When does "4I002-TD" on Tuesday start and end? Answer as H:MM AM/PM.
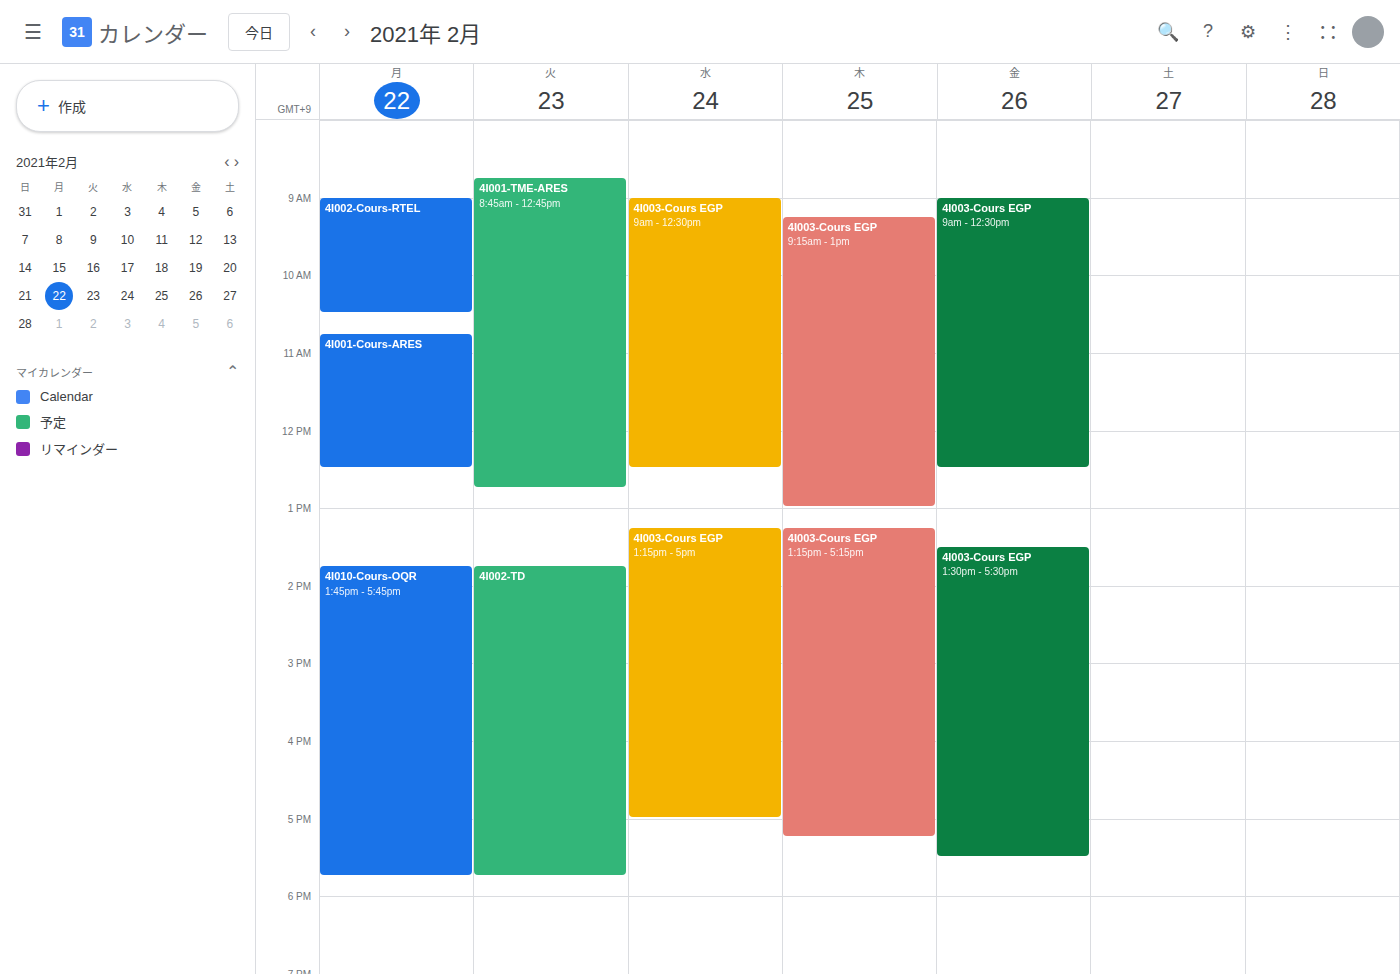
1:45 PM to 5:45 PM